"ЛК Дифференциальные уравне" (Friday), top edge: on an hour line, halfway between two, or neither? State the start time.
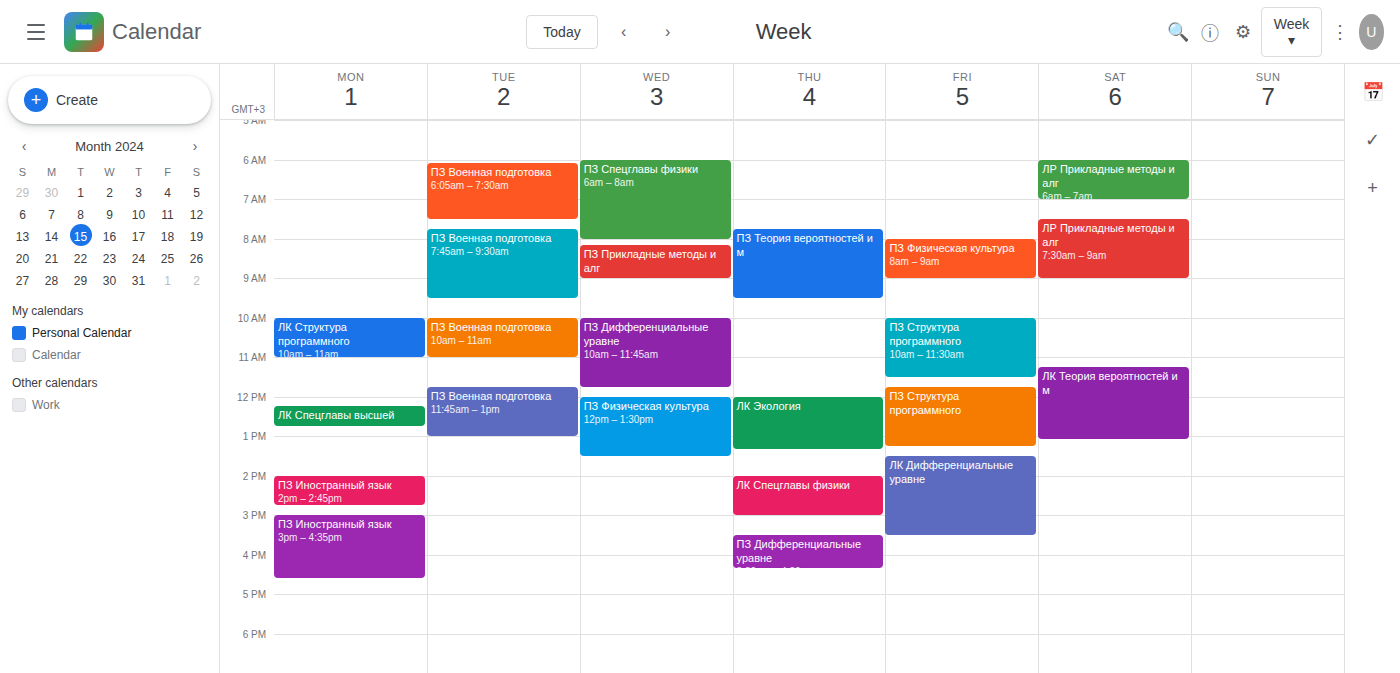
1:30 PM -- halfway between the 1 PM and 2 PM lines.